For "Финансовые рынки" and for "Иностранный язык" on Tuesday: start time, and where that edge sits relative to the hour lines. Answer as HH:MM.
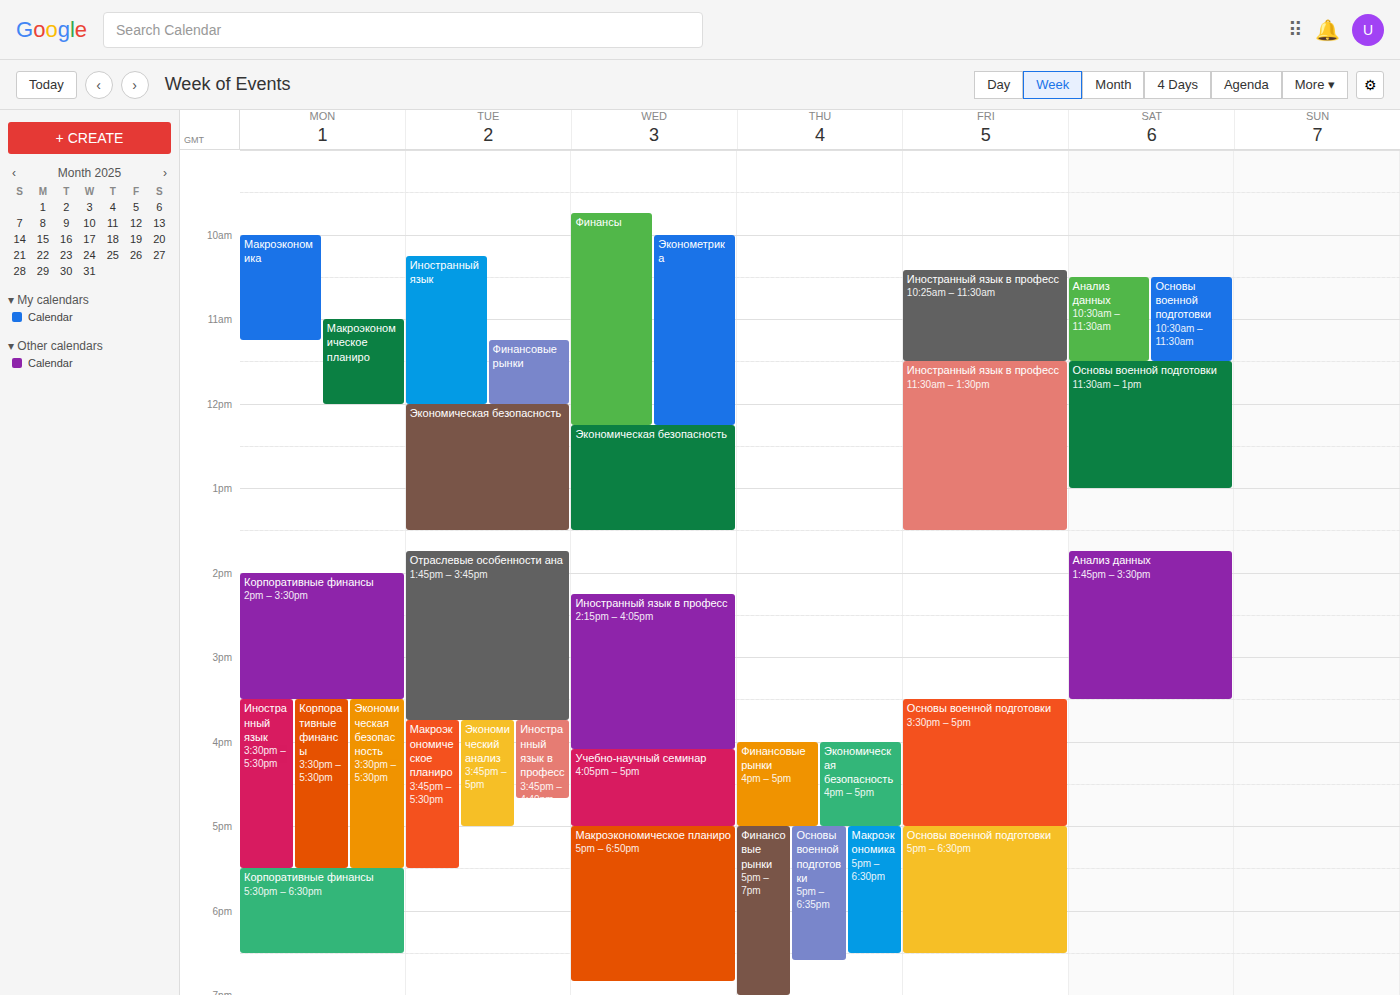
"Финансовые рынки": 11:15, neither: a quarter of the way from the 11:00 line to the 12:00 line. "Иностранный язык": 10:15, neither: a quarter of the way from the 10:00 line to the 11:00 line.